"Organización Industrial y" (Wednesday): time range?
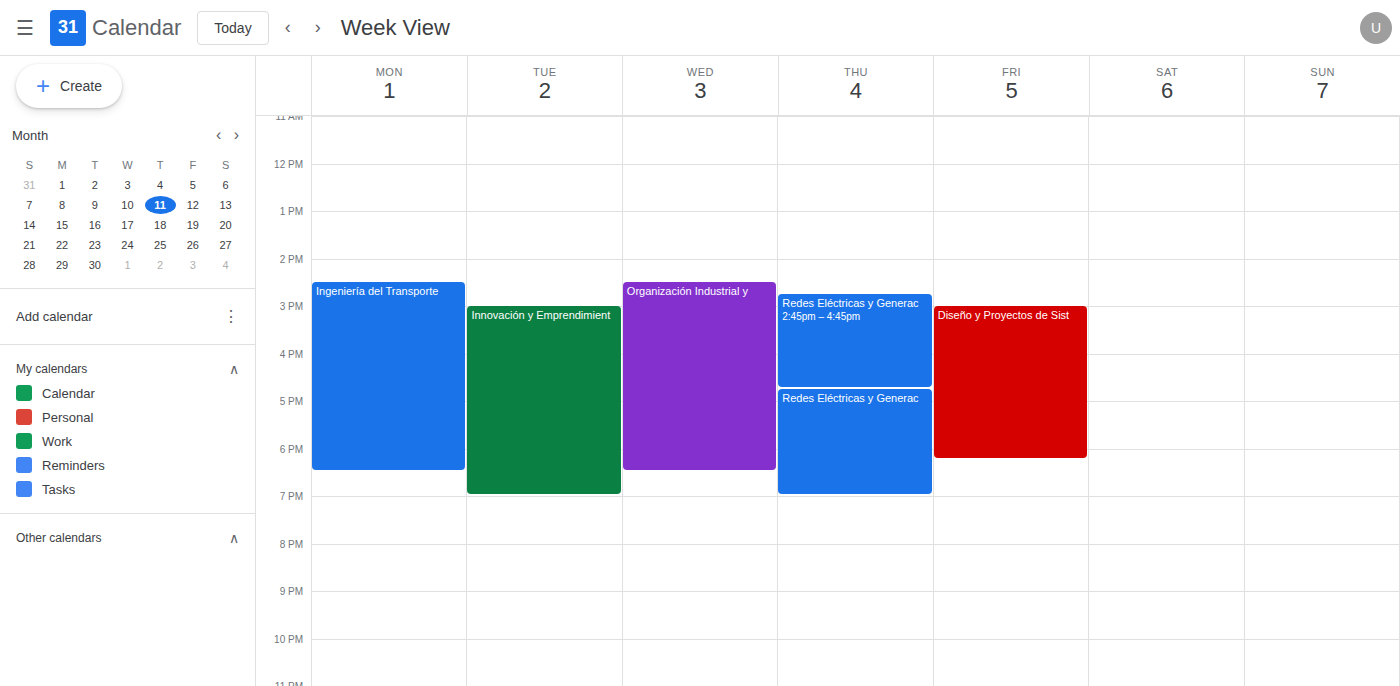
2:30 PM to 6:30 PM